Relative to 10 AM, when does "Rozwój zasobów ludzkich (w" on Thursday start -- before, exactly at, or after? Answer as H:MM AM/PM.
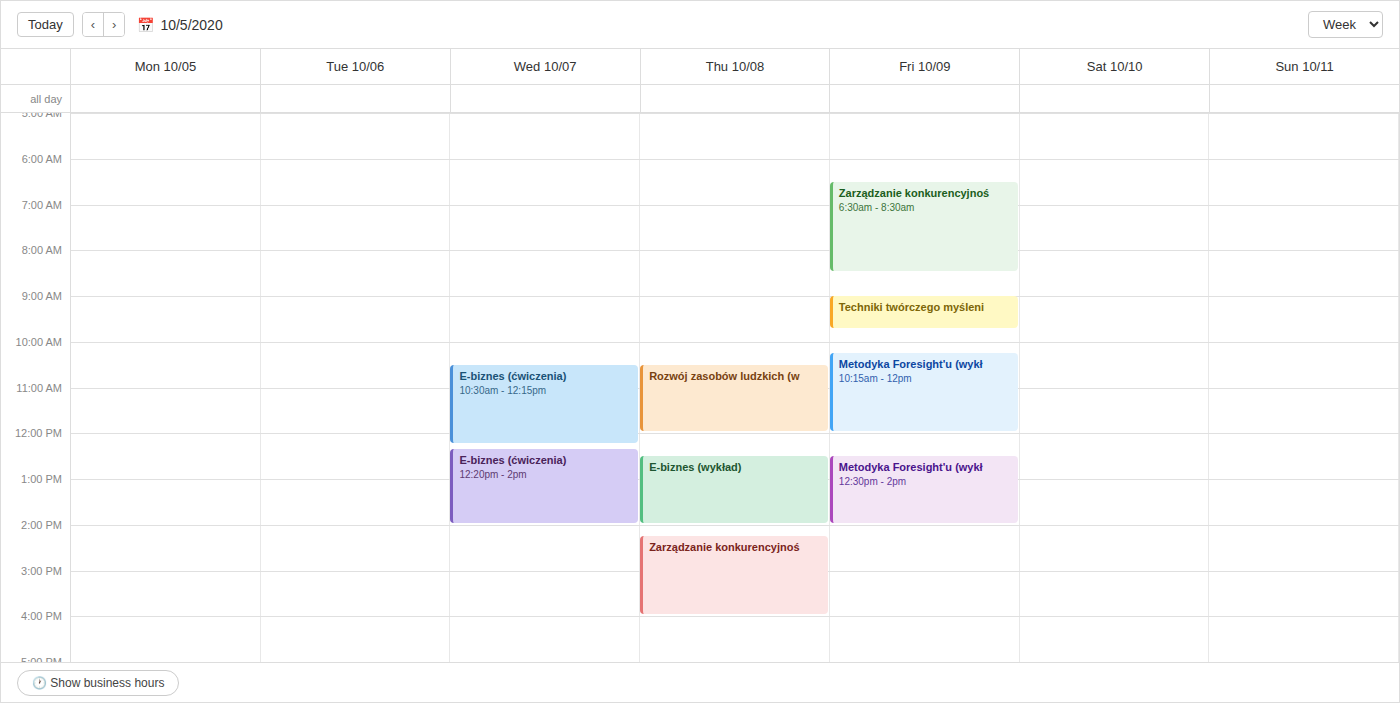
10:30 AM -- after 10 AM, 30 minutes below the 10 AM line.